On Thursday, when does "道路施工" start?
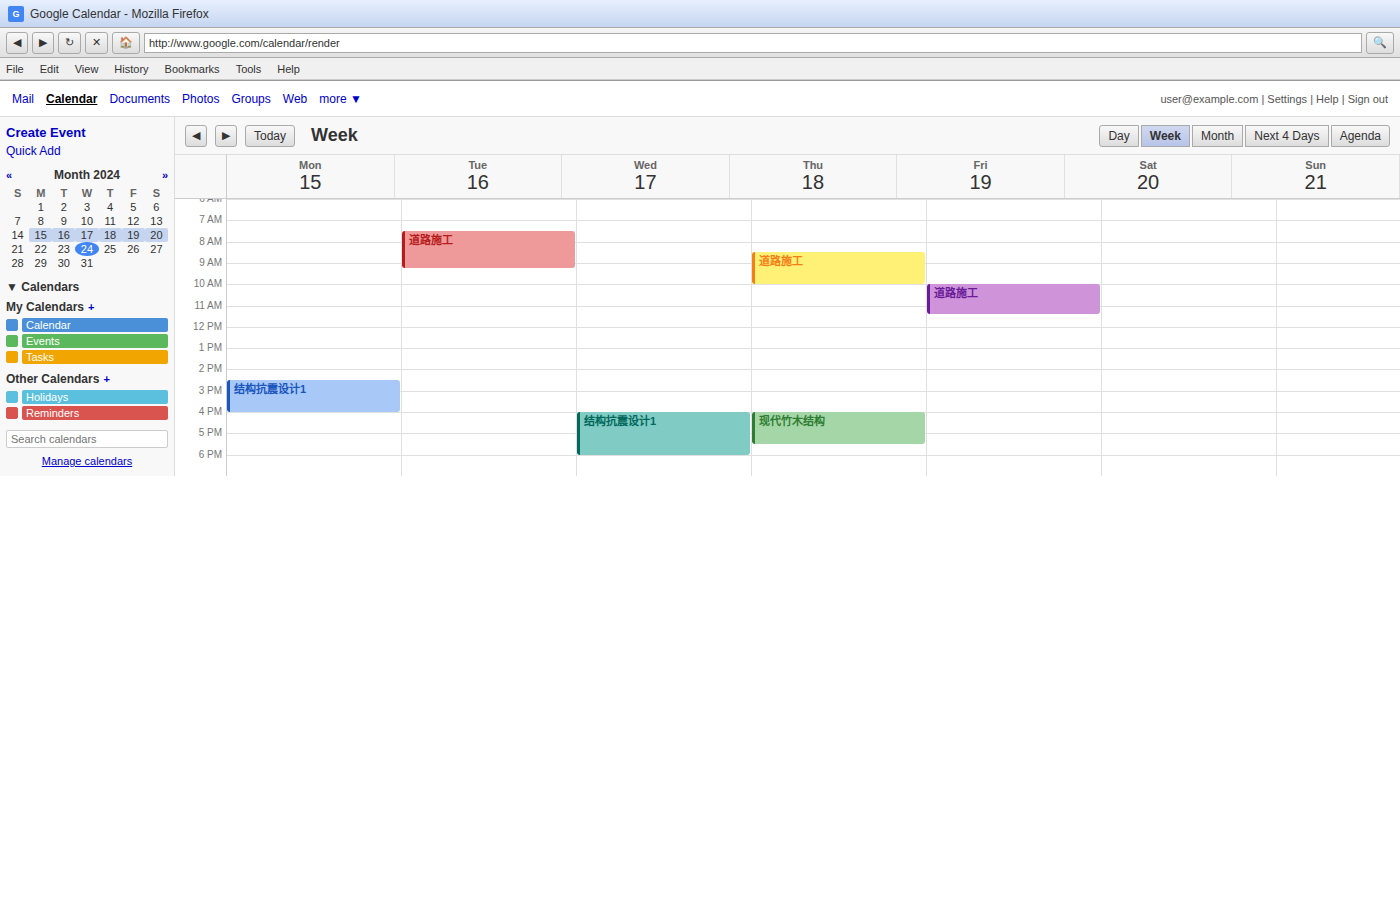
8:30 AM